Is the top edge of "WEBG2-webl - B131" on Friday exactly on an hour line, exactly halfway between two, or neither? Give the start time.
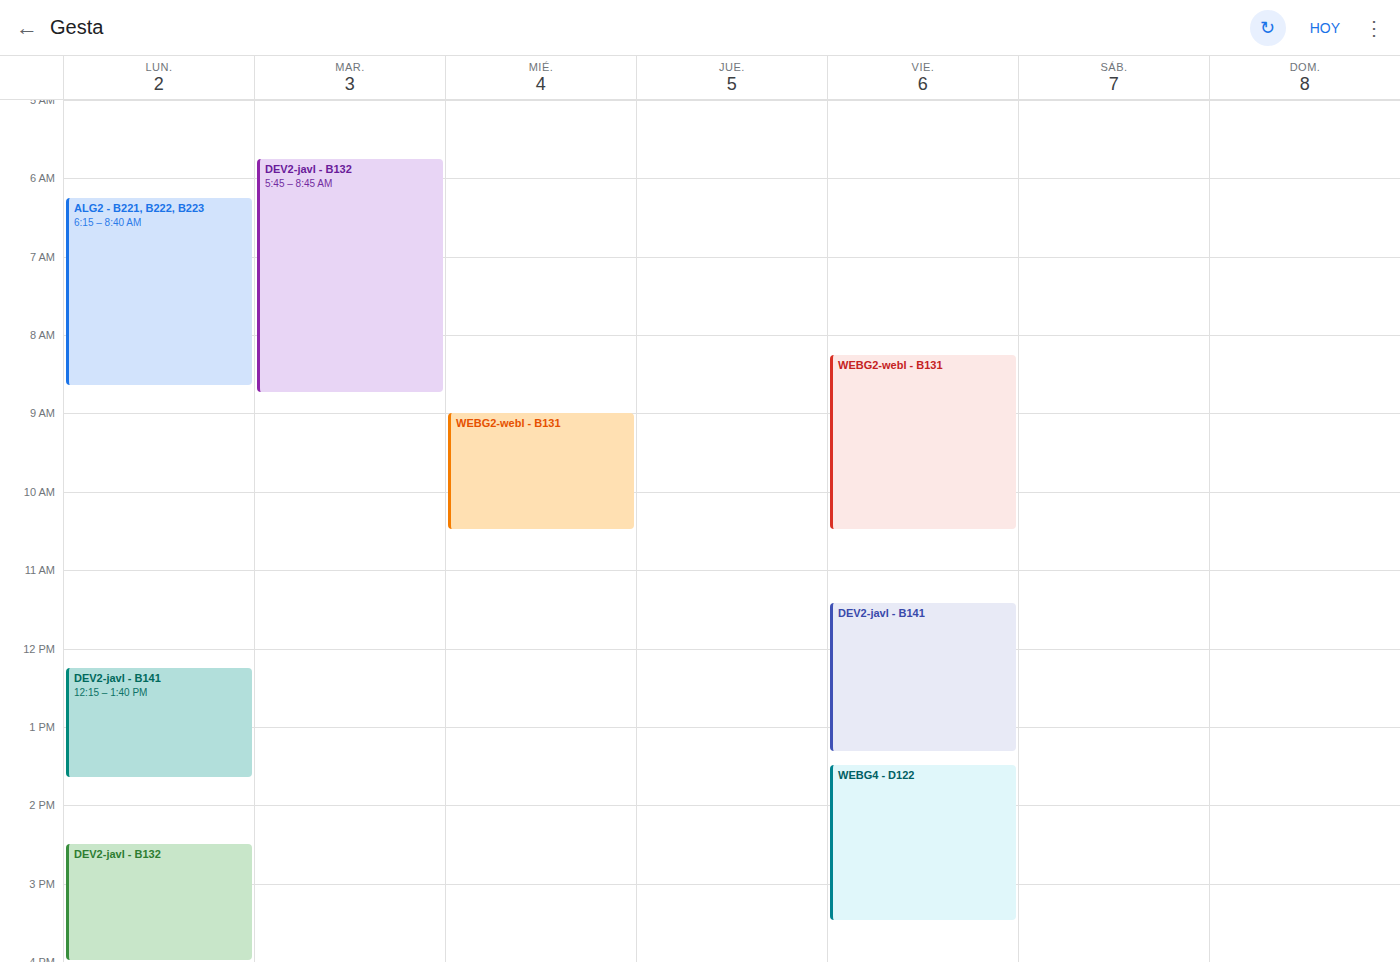
8:15 AM -- neither: a quarter of the way from the 8 AM line to the 9 AM line.